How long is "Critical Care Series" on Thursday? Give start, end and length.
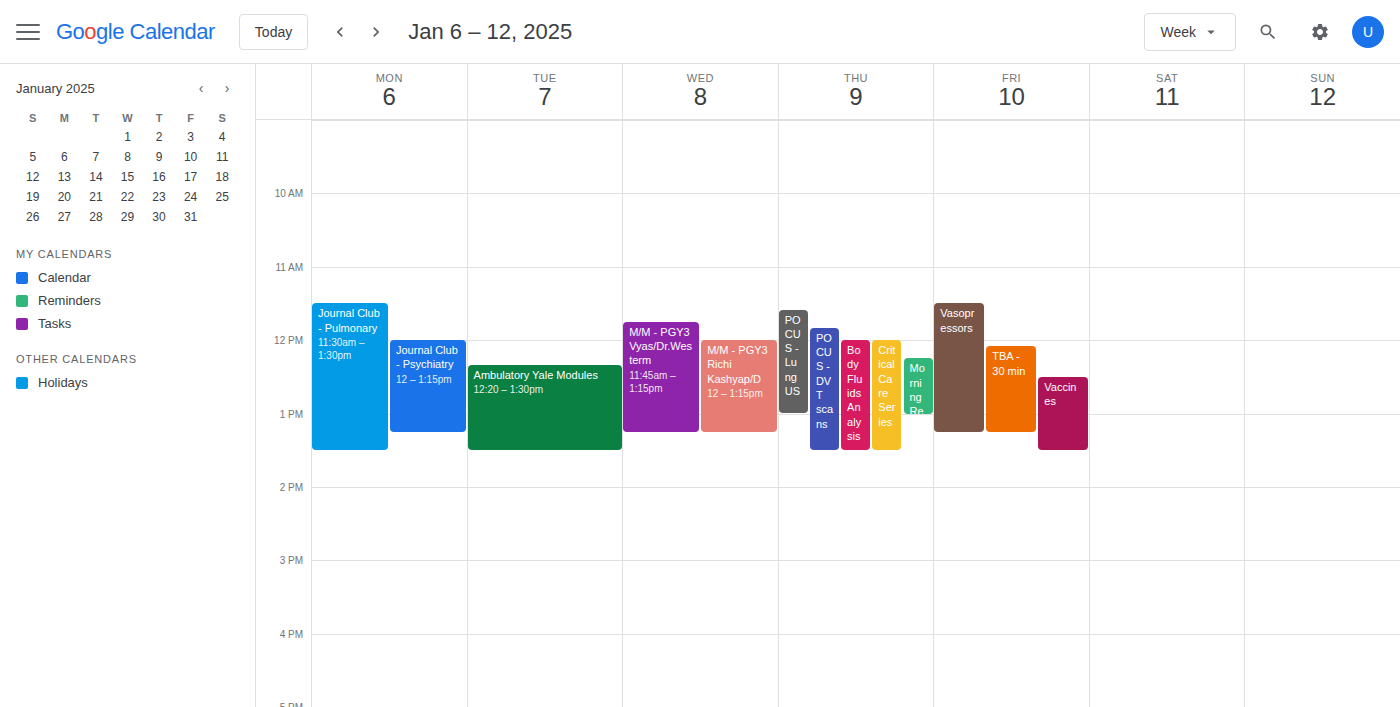
12:00 PM to 1:30 PM, 1 hour 30 minutes